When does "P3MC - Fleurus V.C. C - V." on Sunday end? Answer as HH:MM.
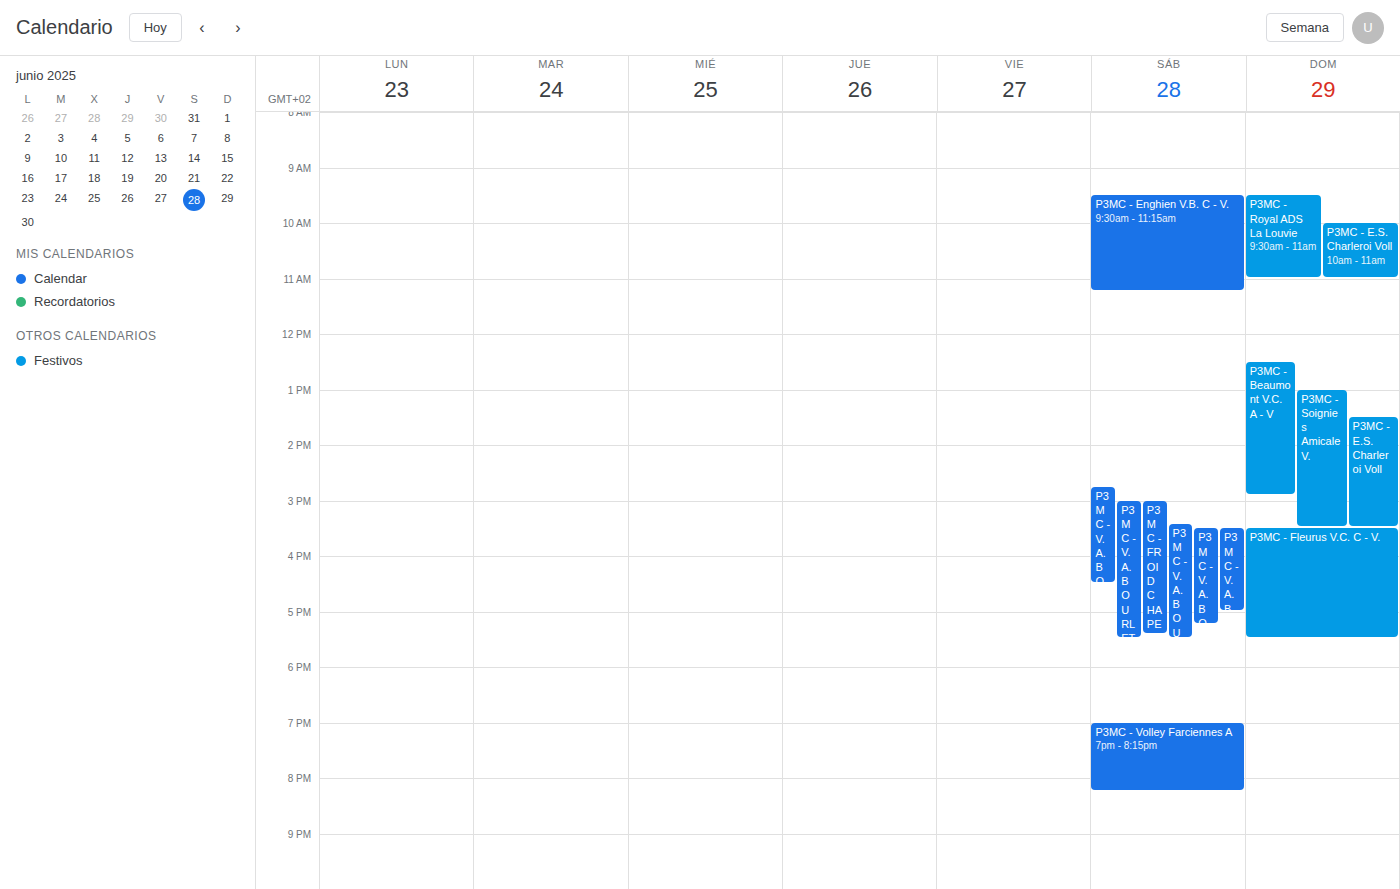
17:30